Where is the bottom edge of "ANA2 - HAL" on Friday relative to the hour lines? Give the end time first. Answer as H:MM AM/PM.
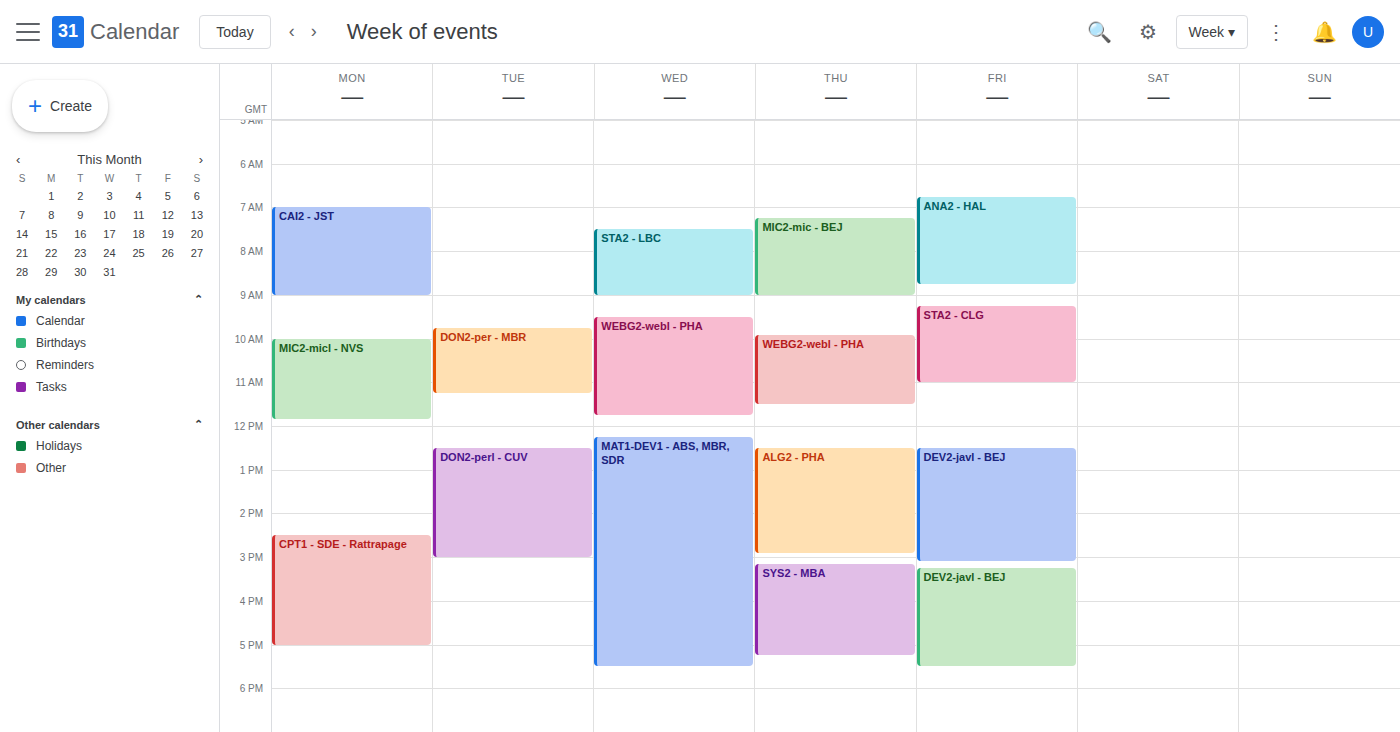
8:45 AM -- neither: three quarters of the way from the 8 AM line to the 9 AM line.